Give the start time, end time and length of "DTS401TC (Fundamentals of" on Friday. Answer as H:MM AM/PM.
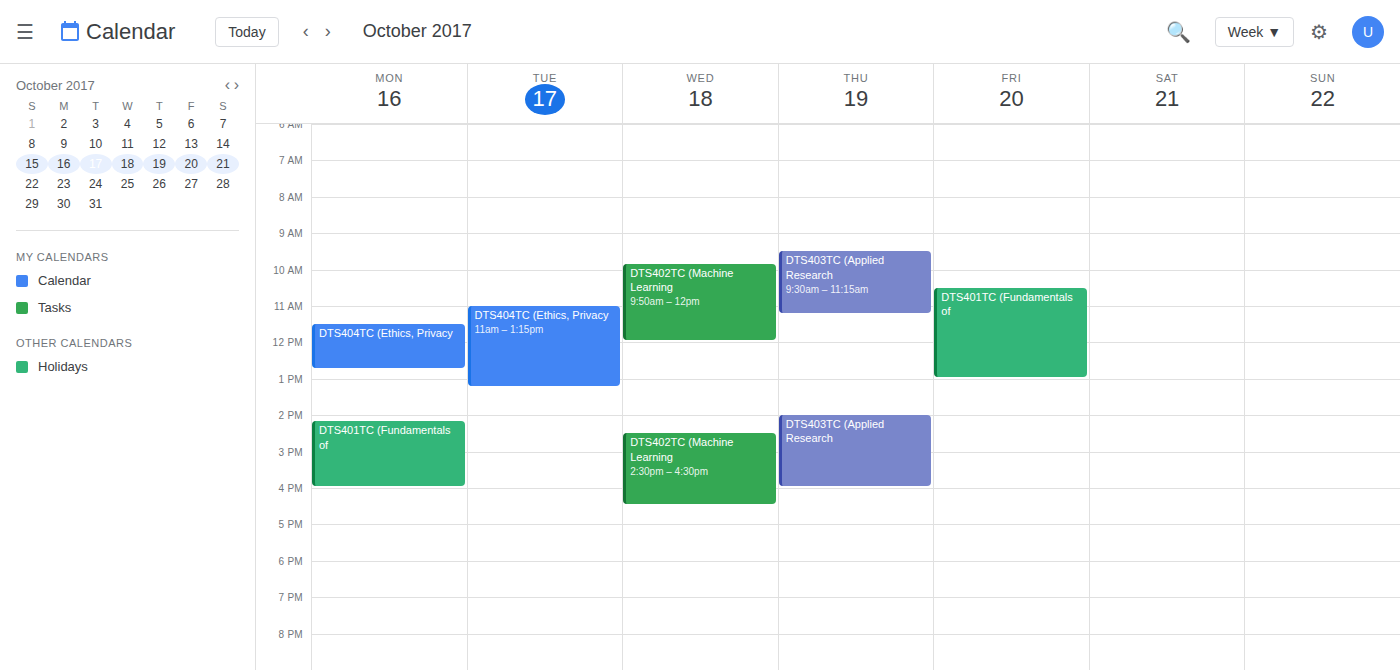
10:30 AM to 1:00 PM, 2 hours 30 minutes